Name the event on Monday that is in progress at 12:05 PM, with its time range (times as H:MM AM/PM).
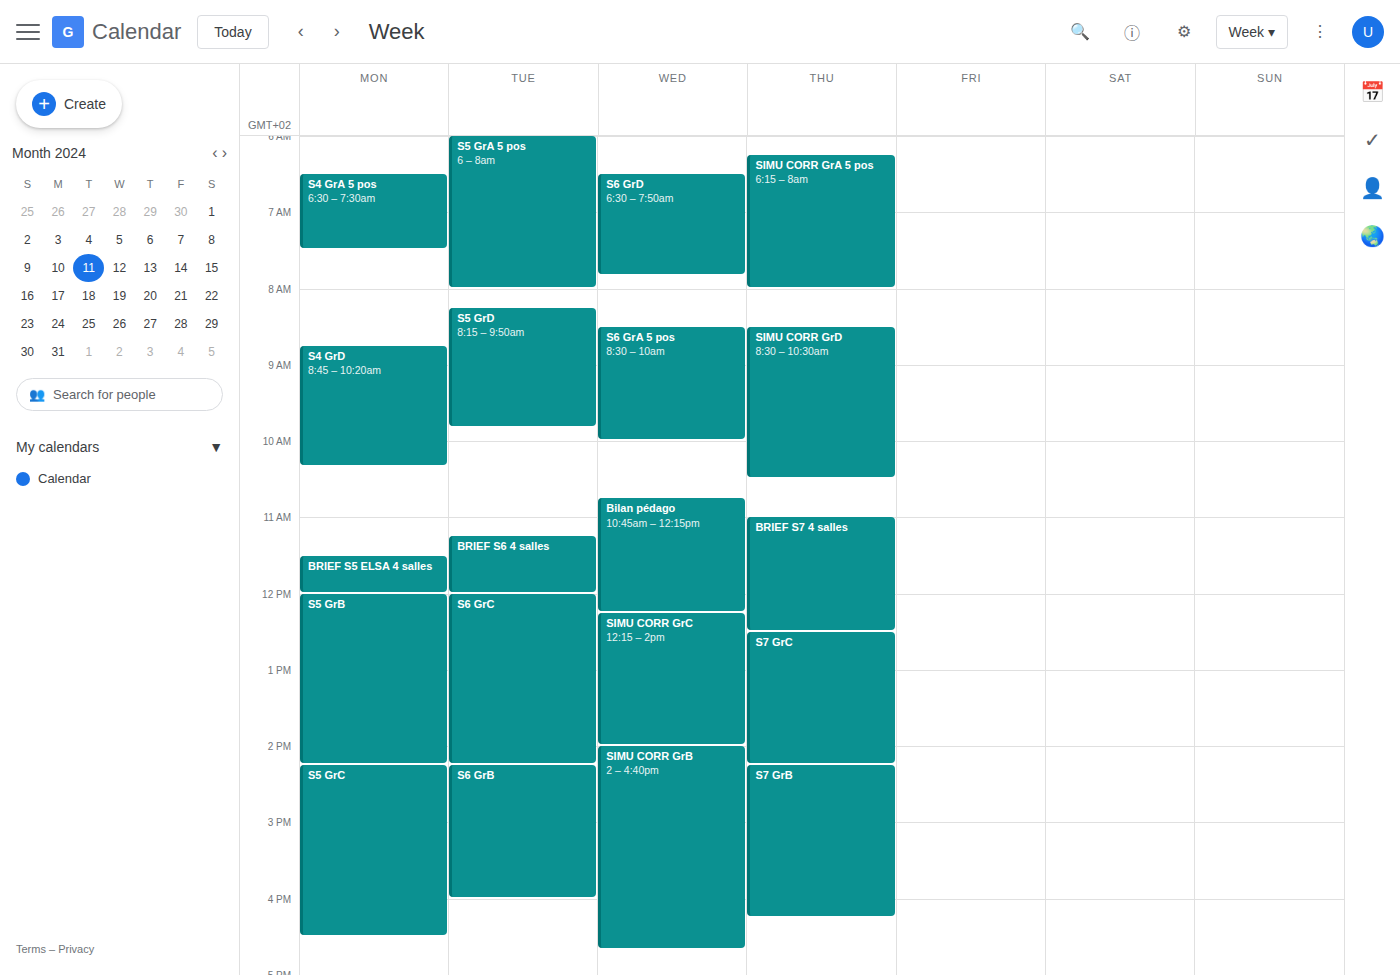
"S5 GrB", 12:00 PM to 2:15 PM